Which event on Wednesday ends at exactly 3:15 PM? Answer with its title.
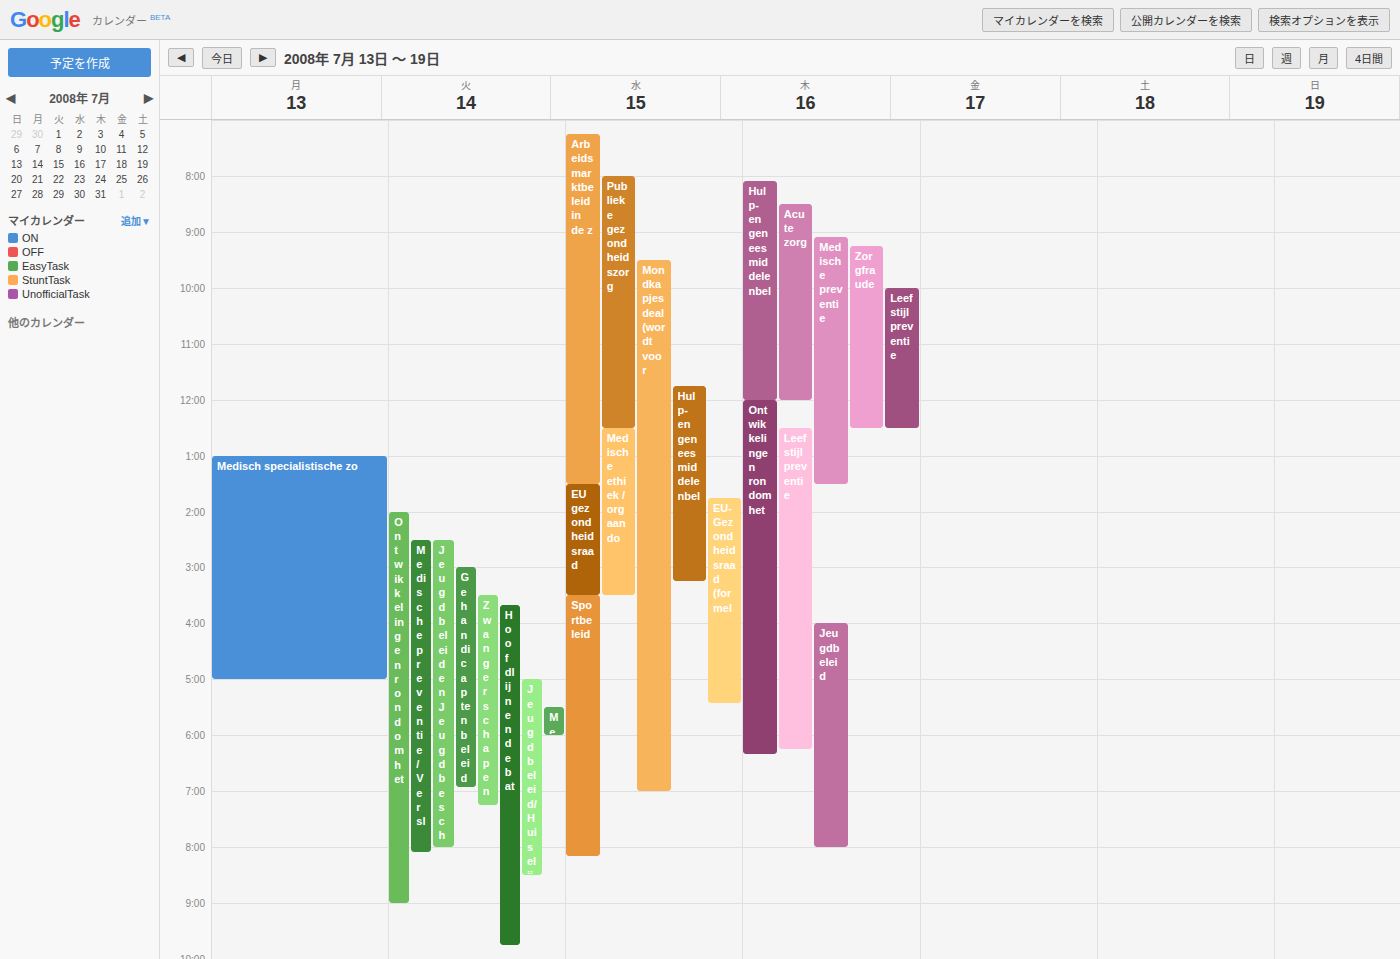
"Hulp- en geneesmiddelenbel"